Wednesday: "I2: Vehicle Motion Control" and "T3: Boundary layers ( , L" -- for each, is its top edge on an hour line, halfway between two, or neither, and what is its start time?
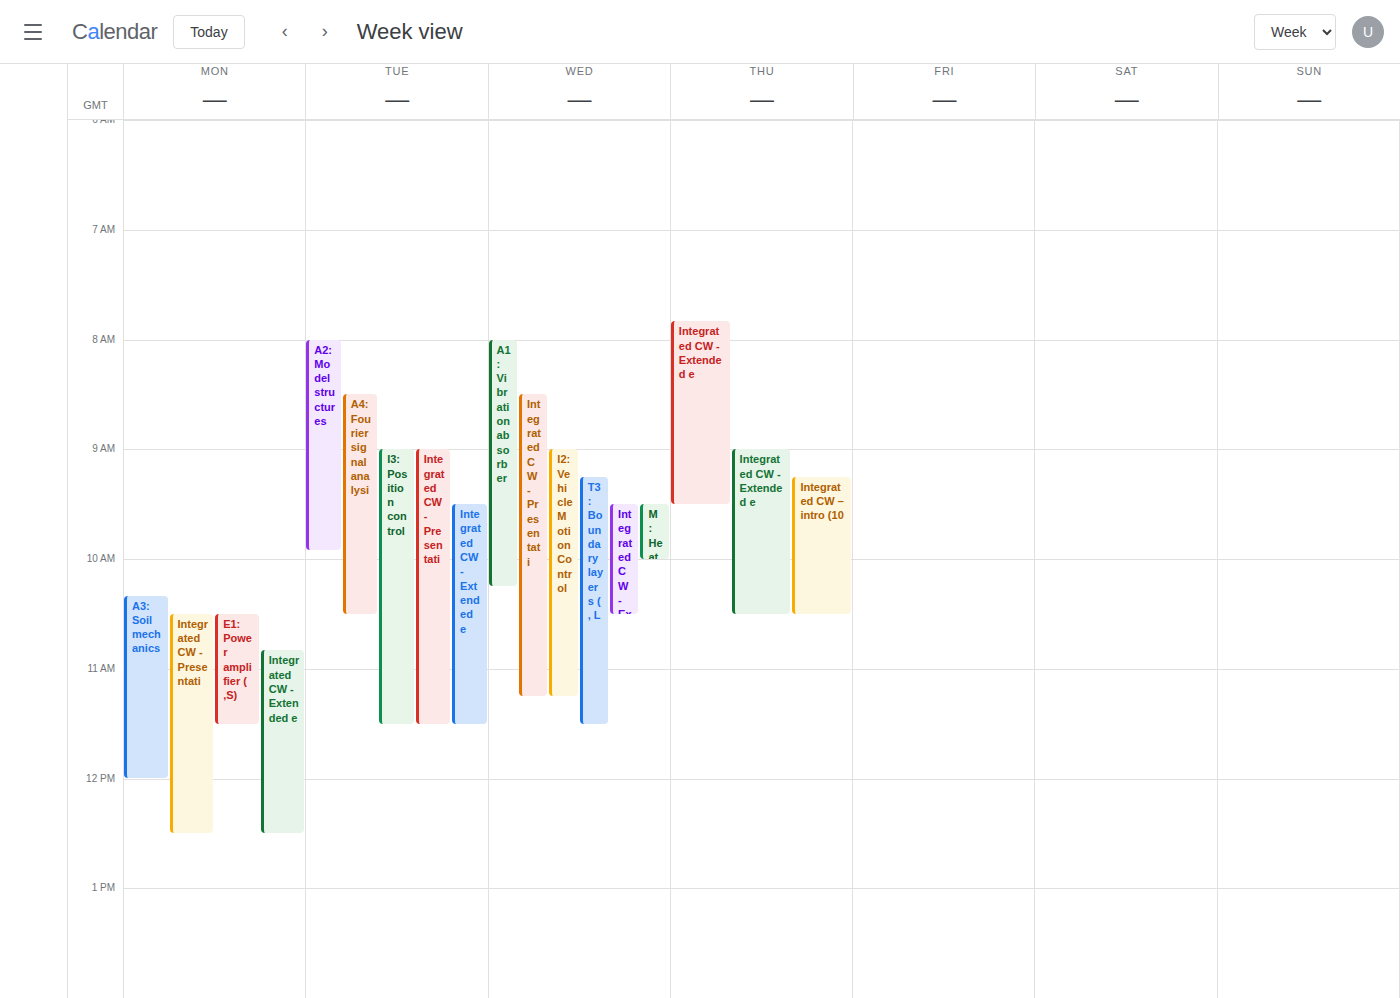
"I2: Vehicle Motion Control": 9:00 AM, exactly on the 9 AM line. "T3: Boundary layers ( , L": 9:15 AM, neither: a quarter of the way from the 9 AM line to the 10 AM line.